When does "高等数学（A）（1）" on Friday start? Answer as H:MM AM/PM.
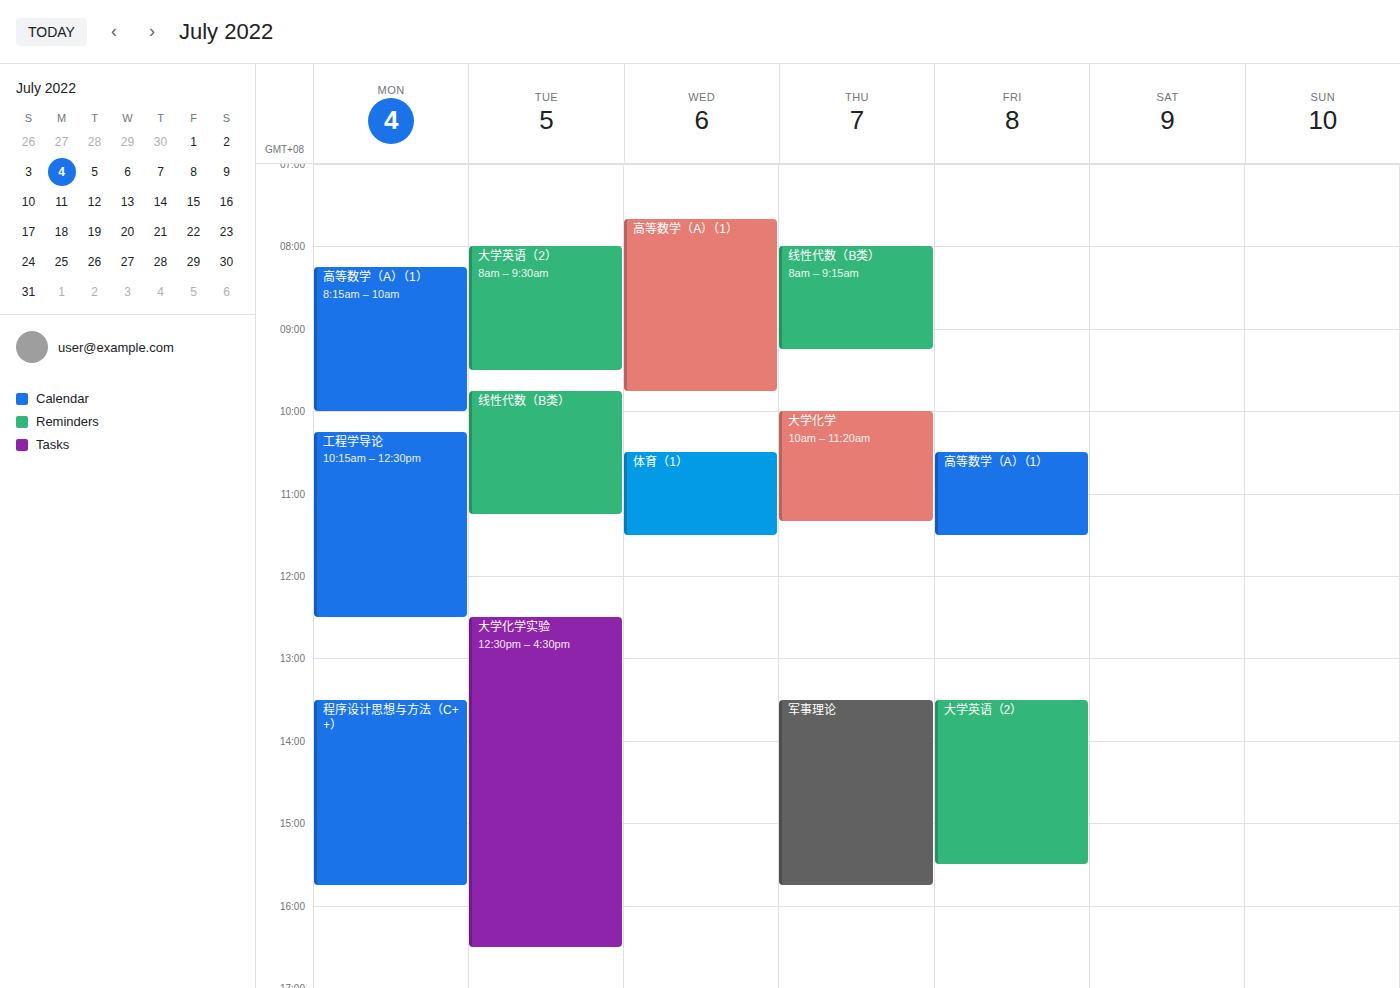
10:30 AM